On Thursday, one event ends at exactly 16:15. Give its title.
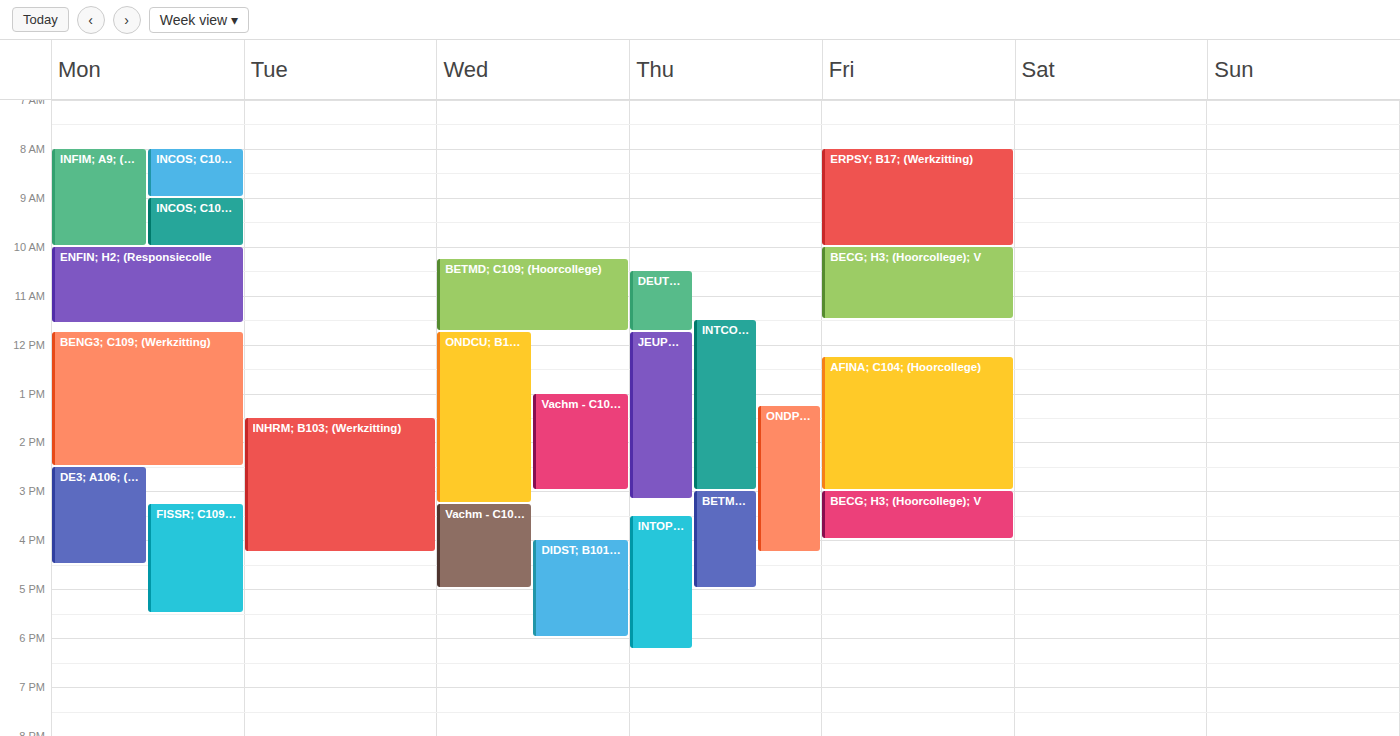
"ONDPL; C104; examen presen"